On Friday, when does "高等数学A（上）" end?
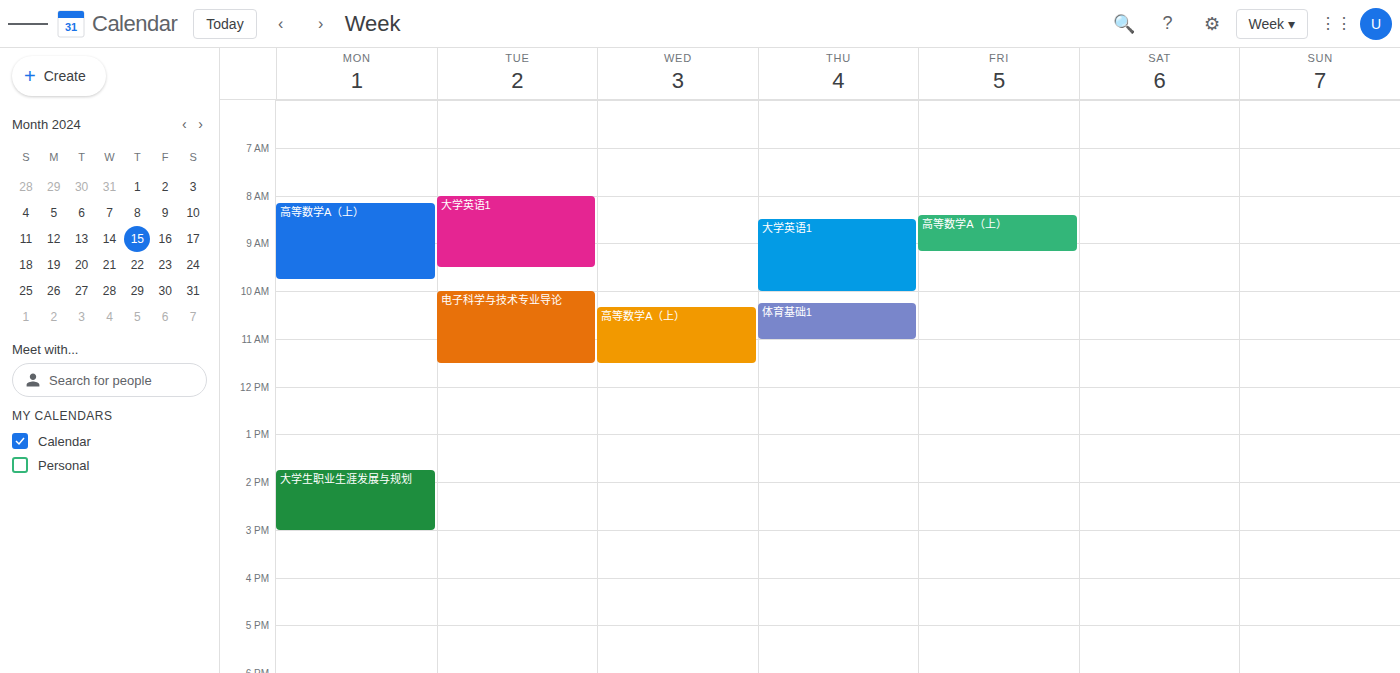
9:10 AM